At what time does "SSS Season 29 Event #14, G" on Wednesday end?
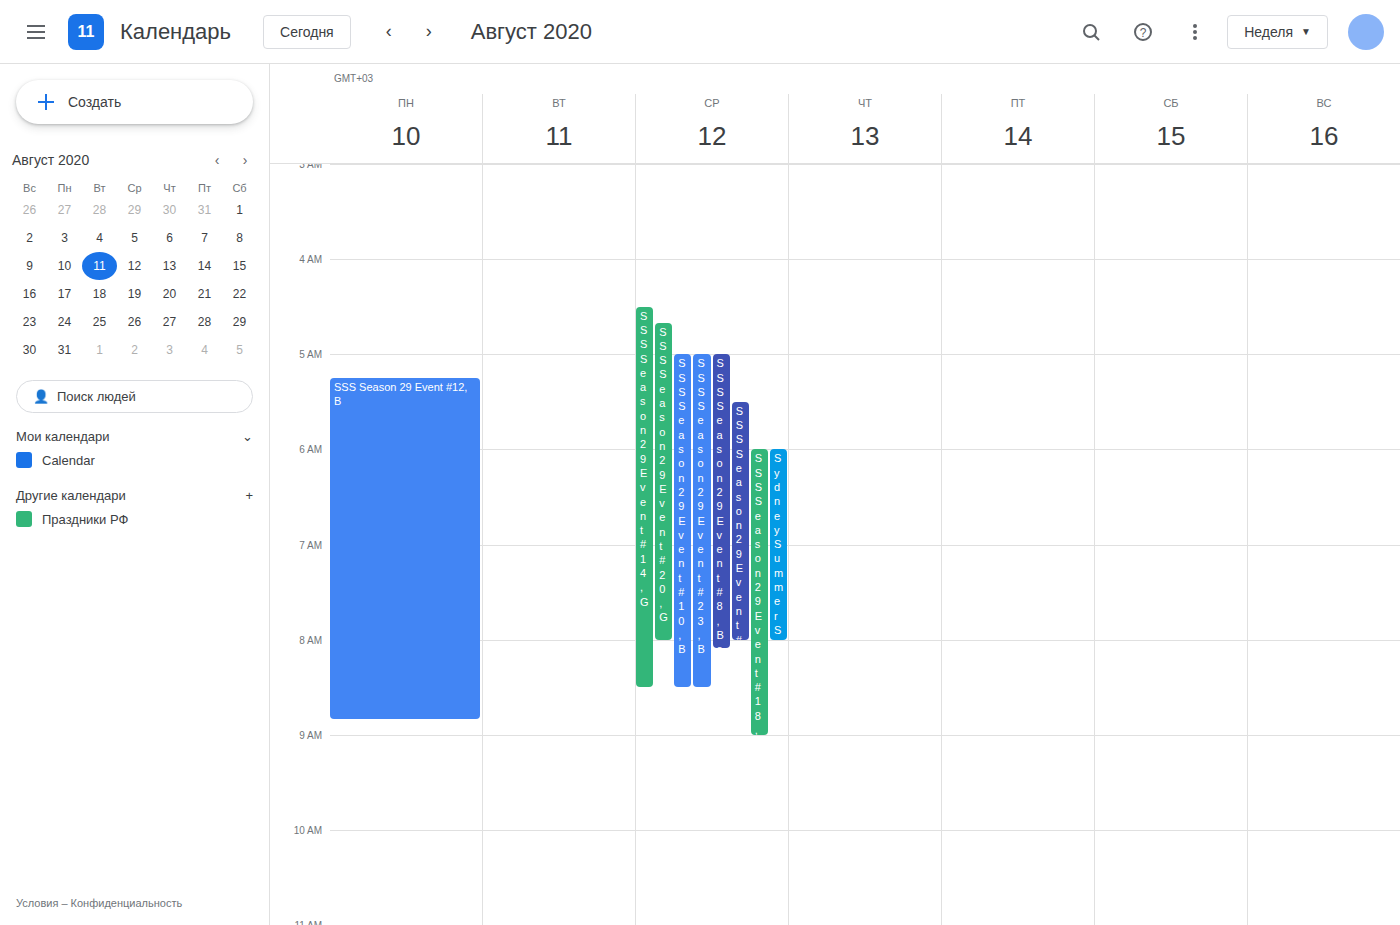
8:30 AM